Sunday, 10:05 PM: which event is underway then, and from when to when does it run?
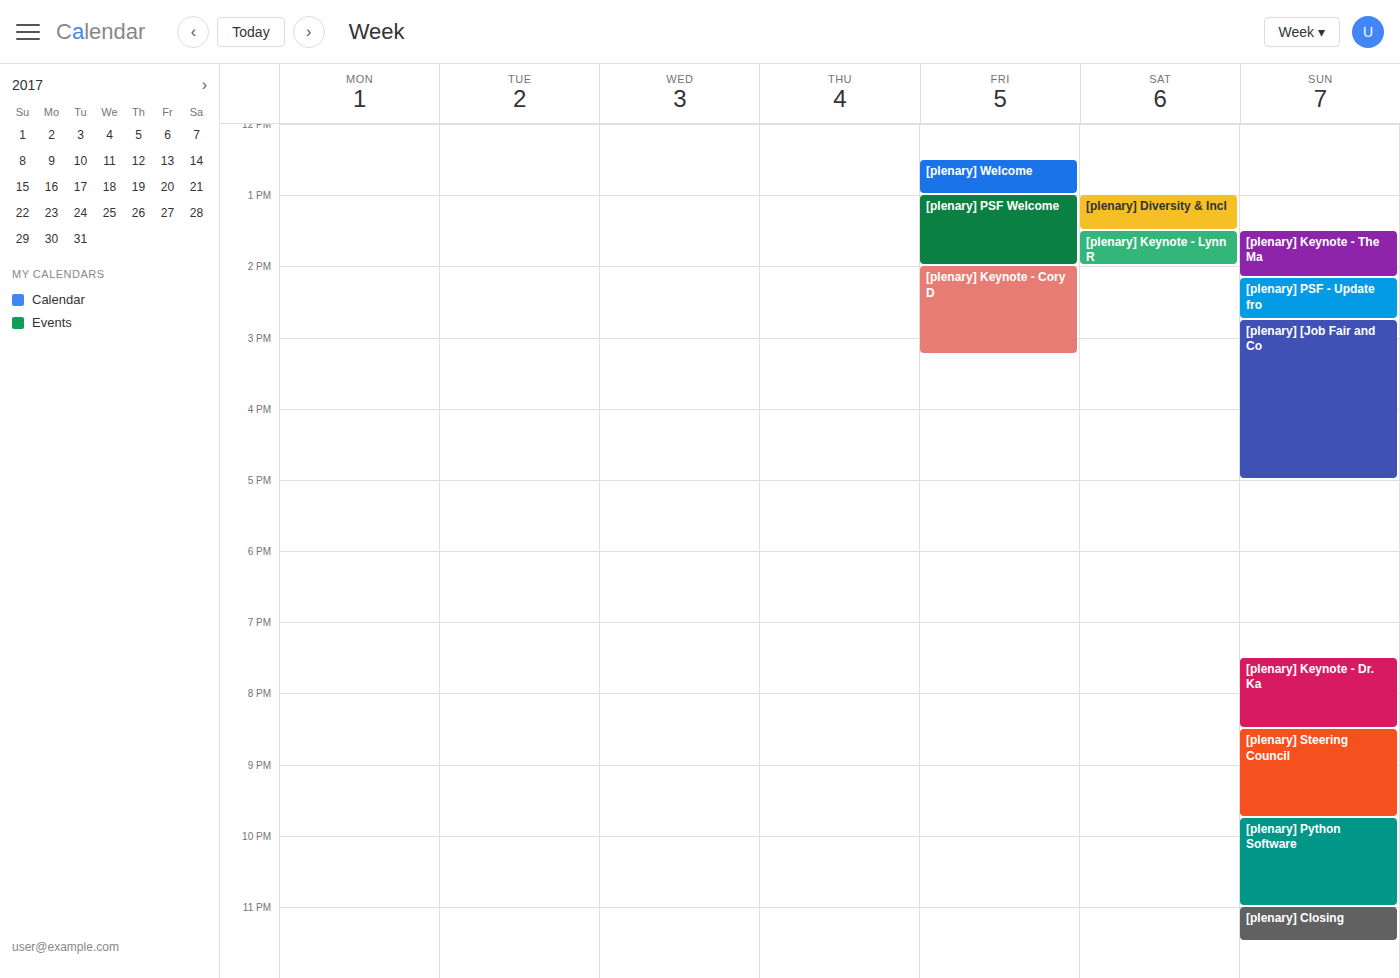
"[plenary] Python Software", 9:45 PM to 11:00 PM